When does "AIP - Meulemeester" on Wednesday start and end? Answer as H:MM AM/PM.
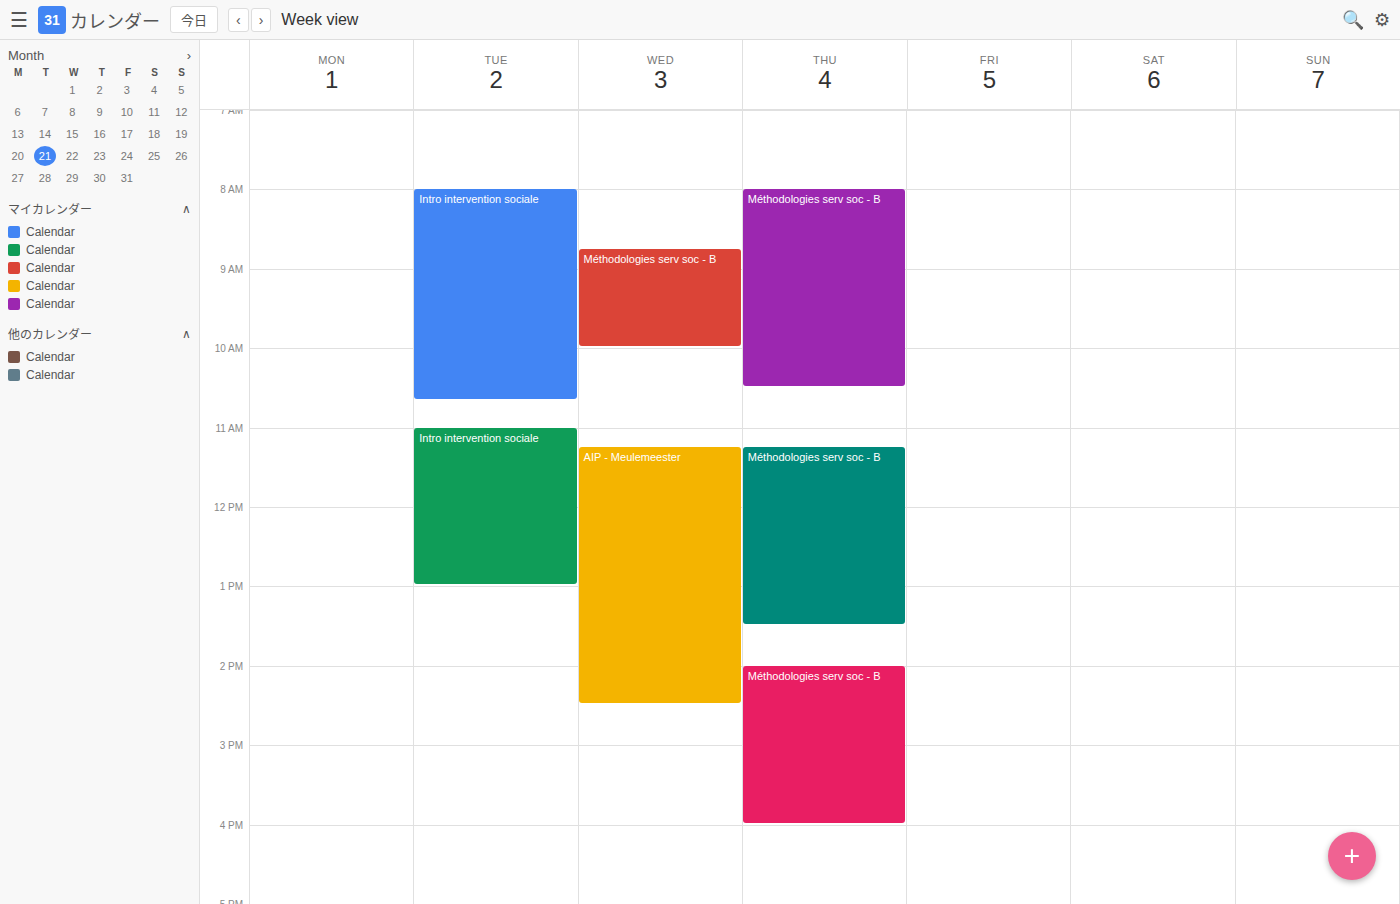
11:15 AM to 2:30 PM